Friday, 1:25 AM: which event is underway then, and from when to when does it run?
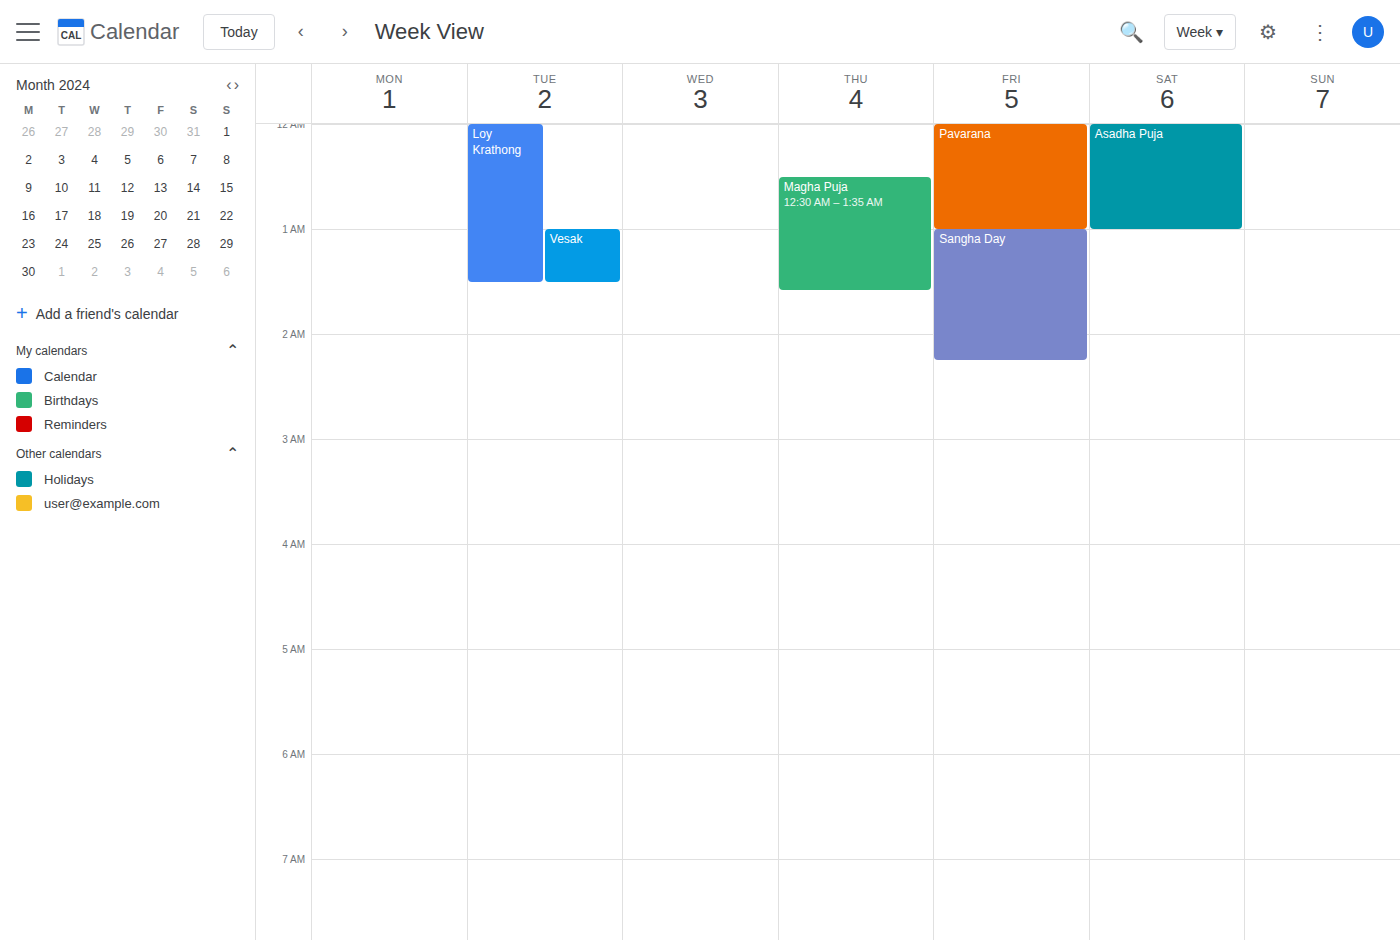
"Sangha Day", 1:00 AM to 2:15 AM